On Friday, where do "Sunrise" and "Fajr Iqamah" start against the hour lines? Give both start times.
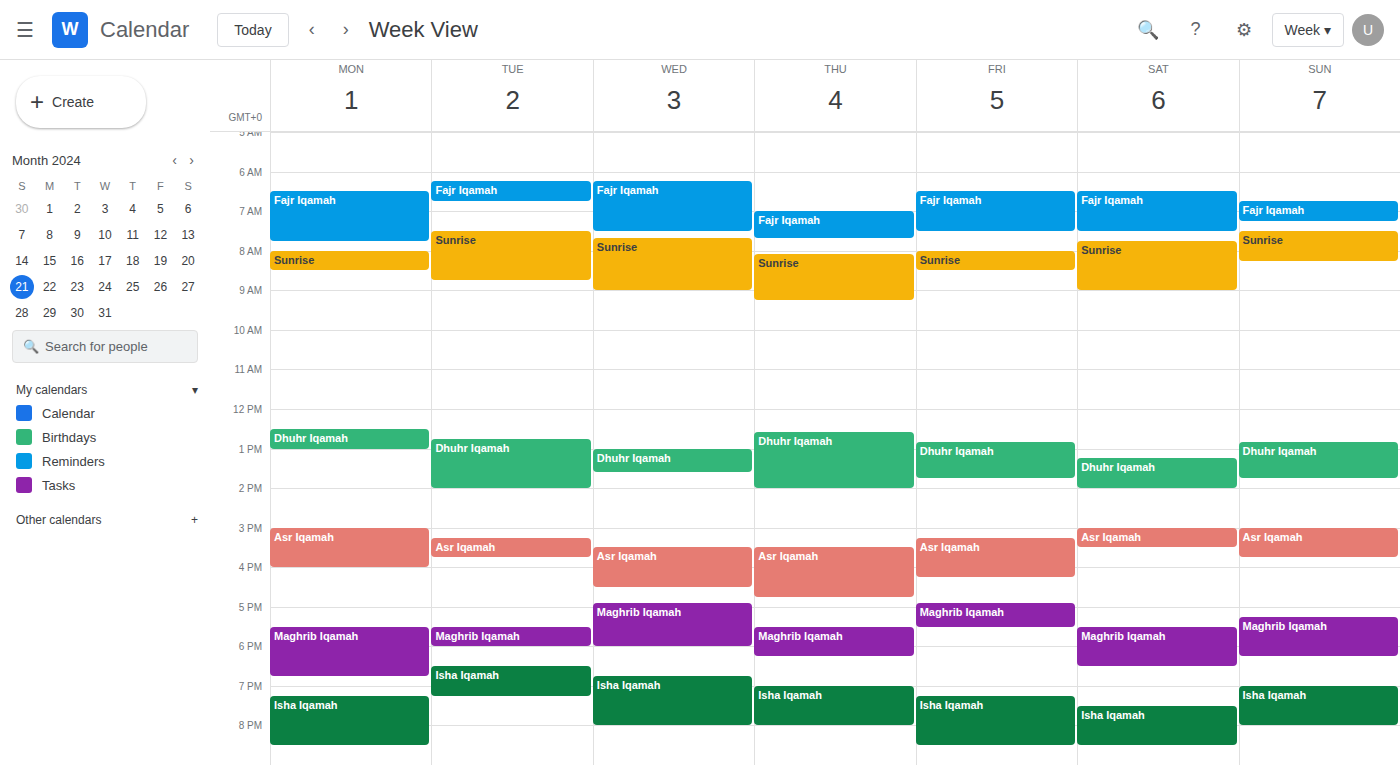
"Sunrise": 8:00 AM, exactly on the 8 AM line. "Fajr Iqamah": 6:30 AM, halfway between the 6 AM and 7 AM lines.